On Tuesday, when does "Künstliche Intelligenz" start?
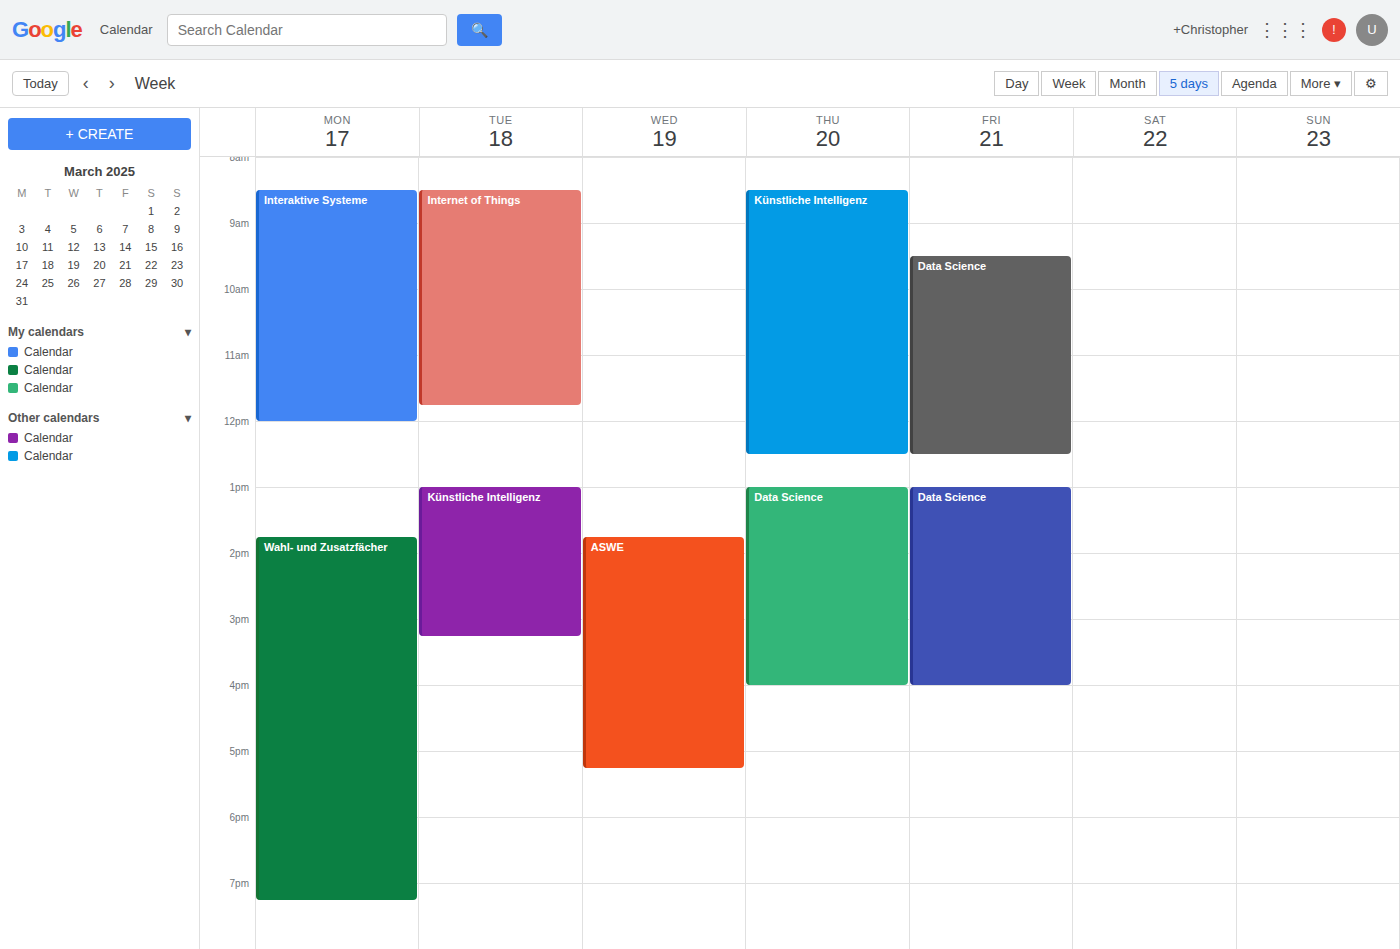
1:00 PM